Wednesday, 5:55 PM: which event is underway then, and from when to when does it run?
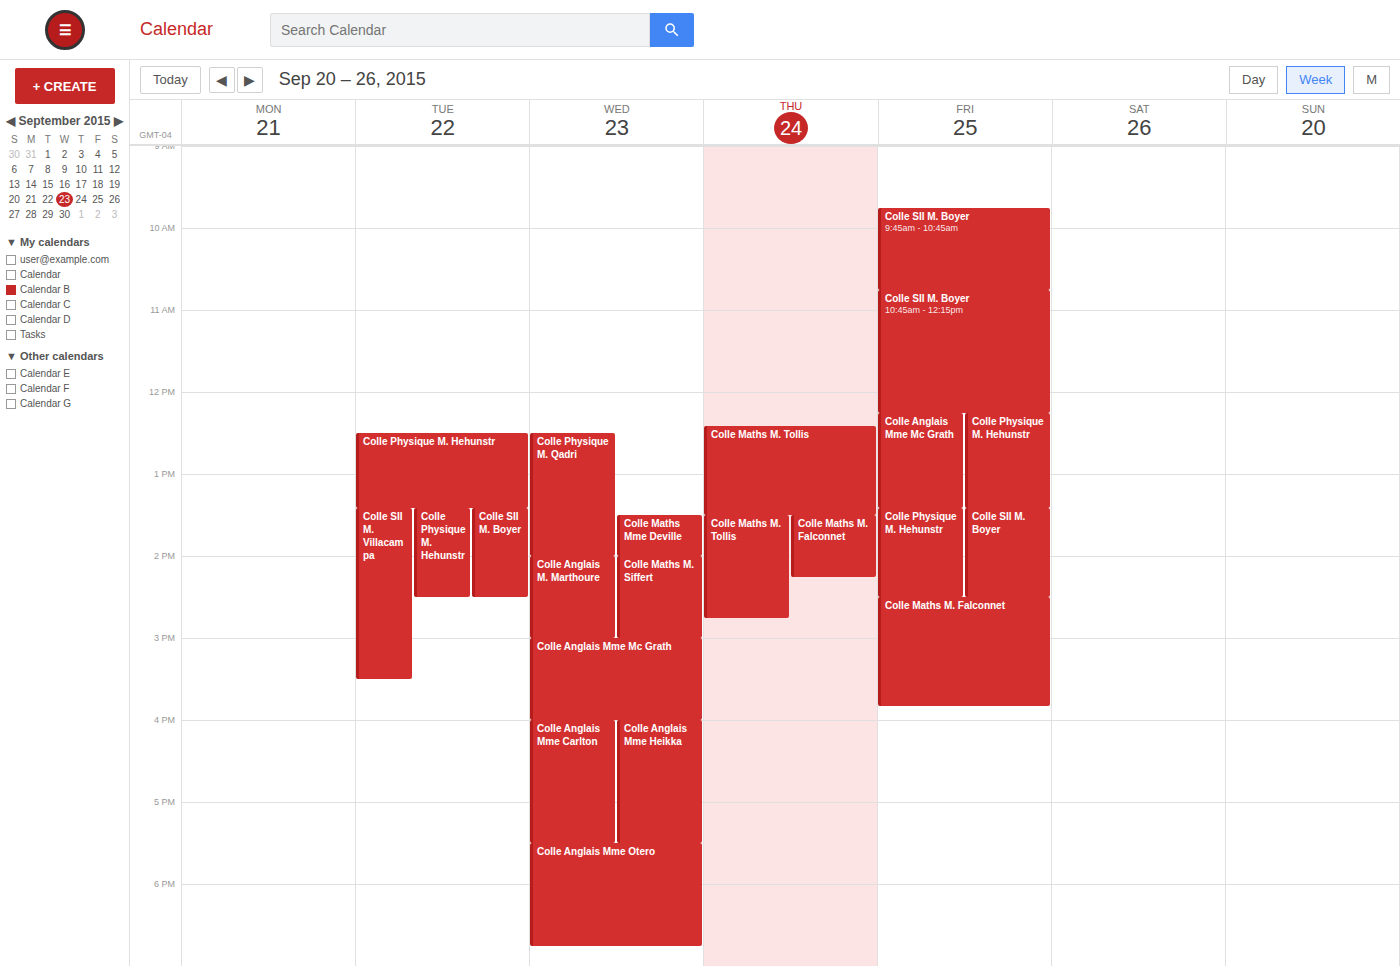
"Colle Anglais Mme Otero", 5:30 PM to 6:45 PM